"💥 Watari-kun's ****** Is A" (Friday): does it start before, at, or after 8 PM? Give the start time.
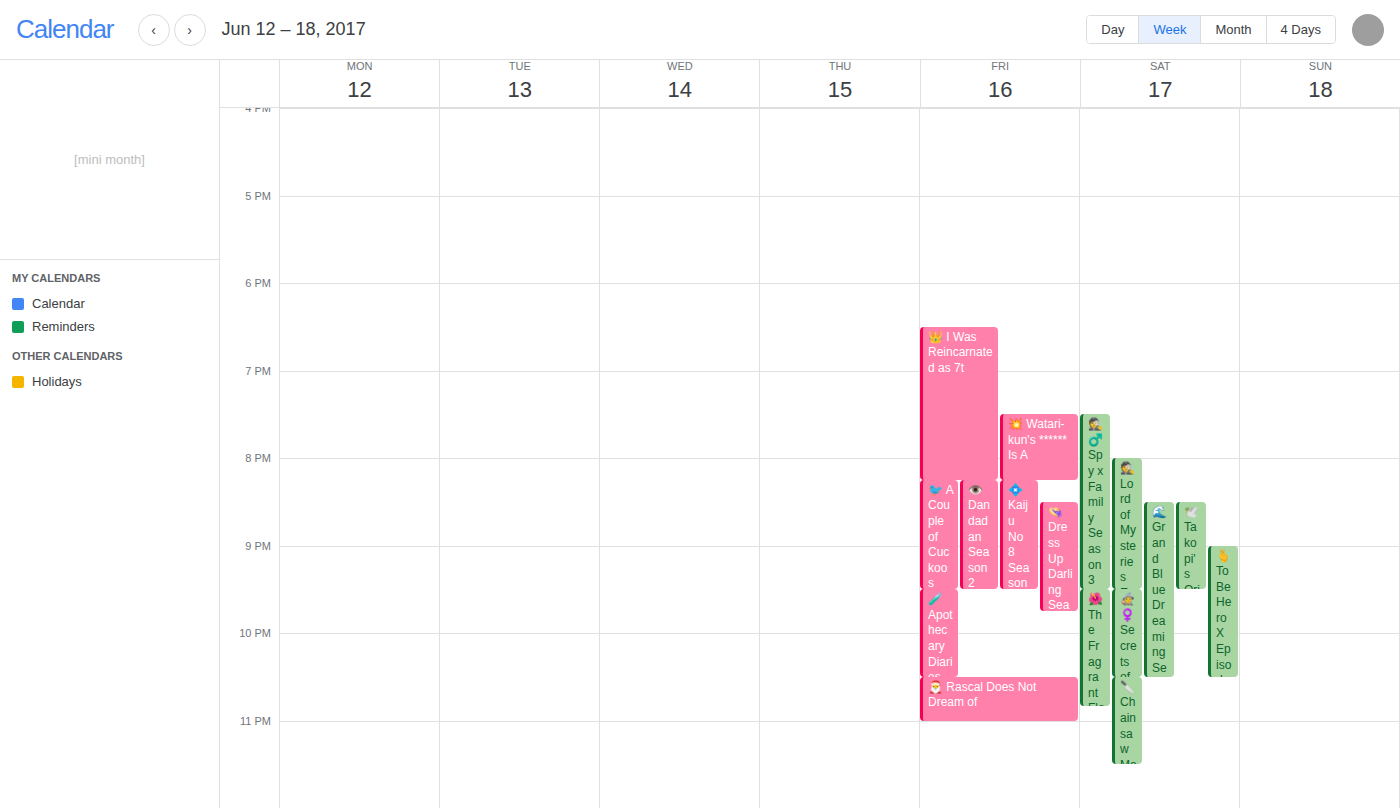
7:30 PM -- before 8 PM, 30 minutes above the 8 PM line.